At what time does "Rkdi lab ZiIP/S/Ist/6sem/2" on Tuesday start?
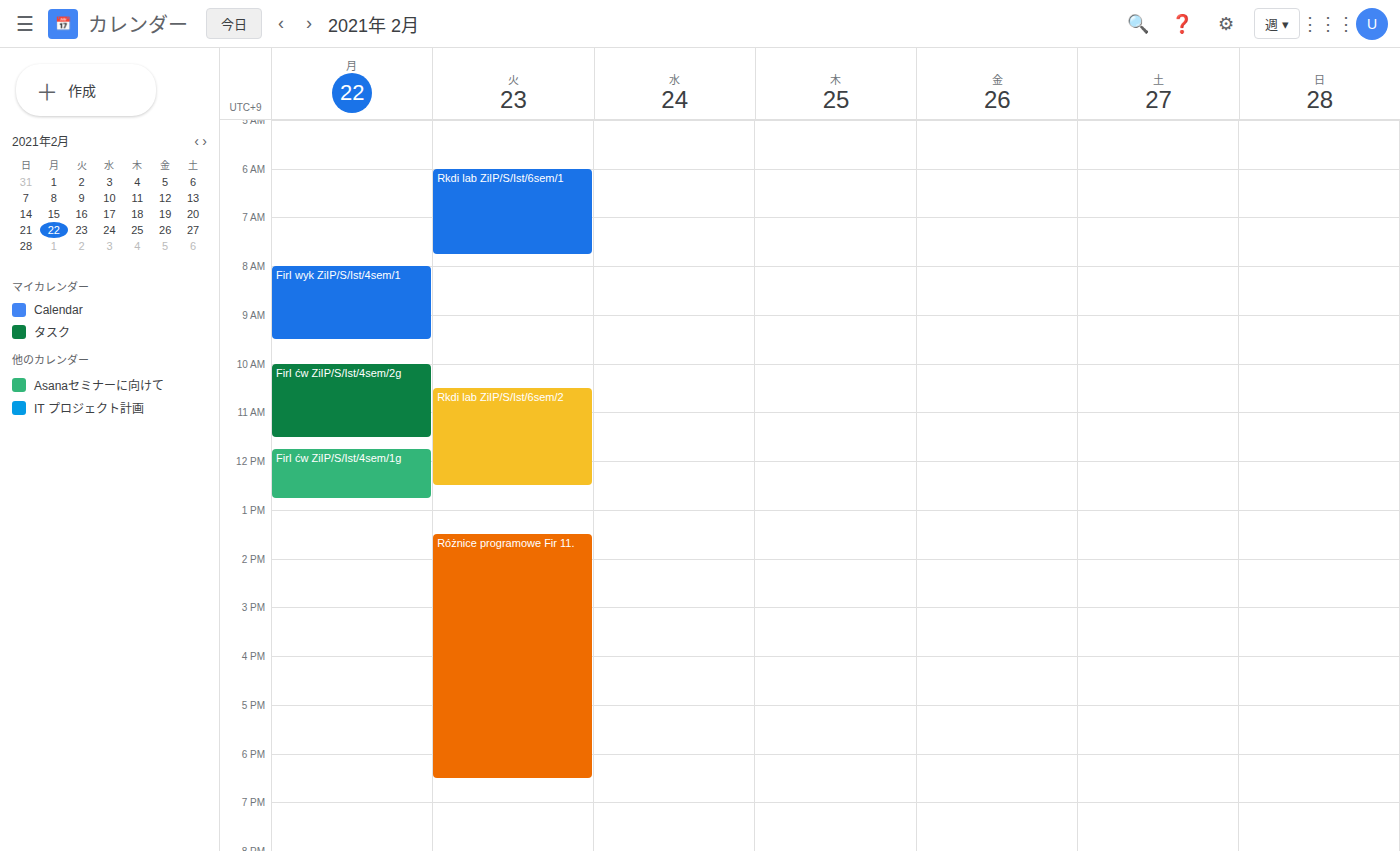
10:30 AM